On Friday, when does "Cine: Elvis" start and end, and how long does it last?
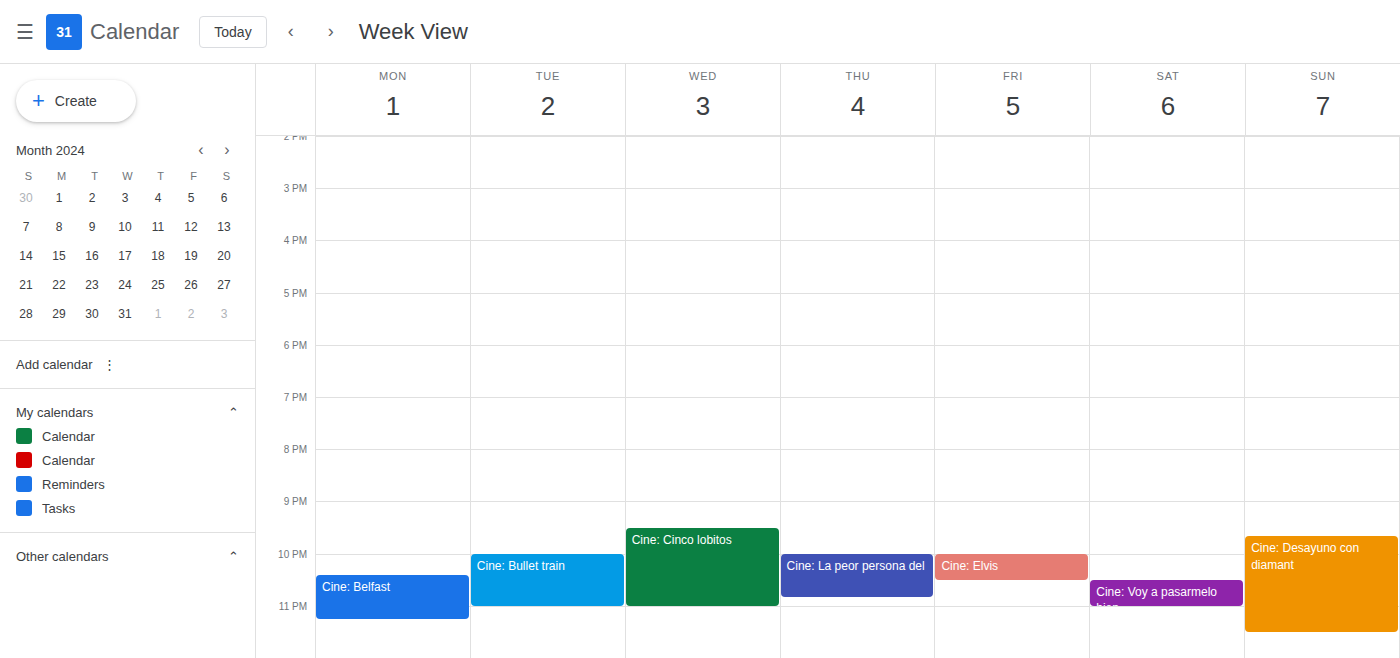
10:00 PM to 10:30 PM, 30 minutes